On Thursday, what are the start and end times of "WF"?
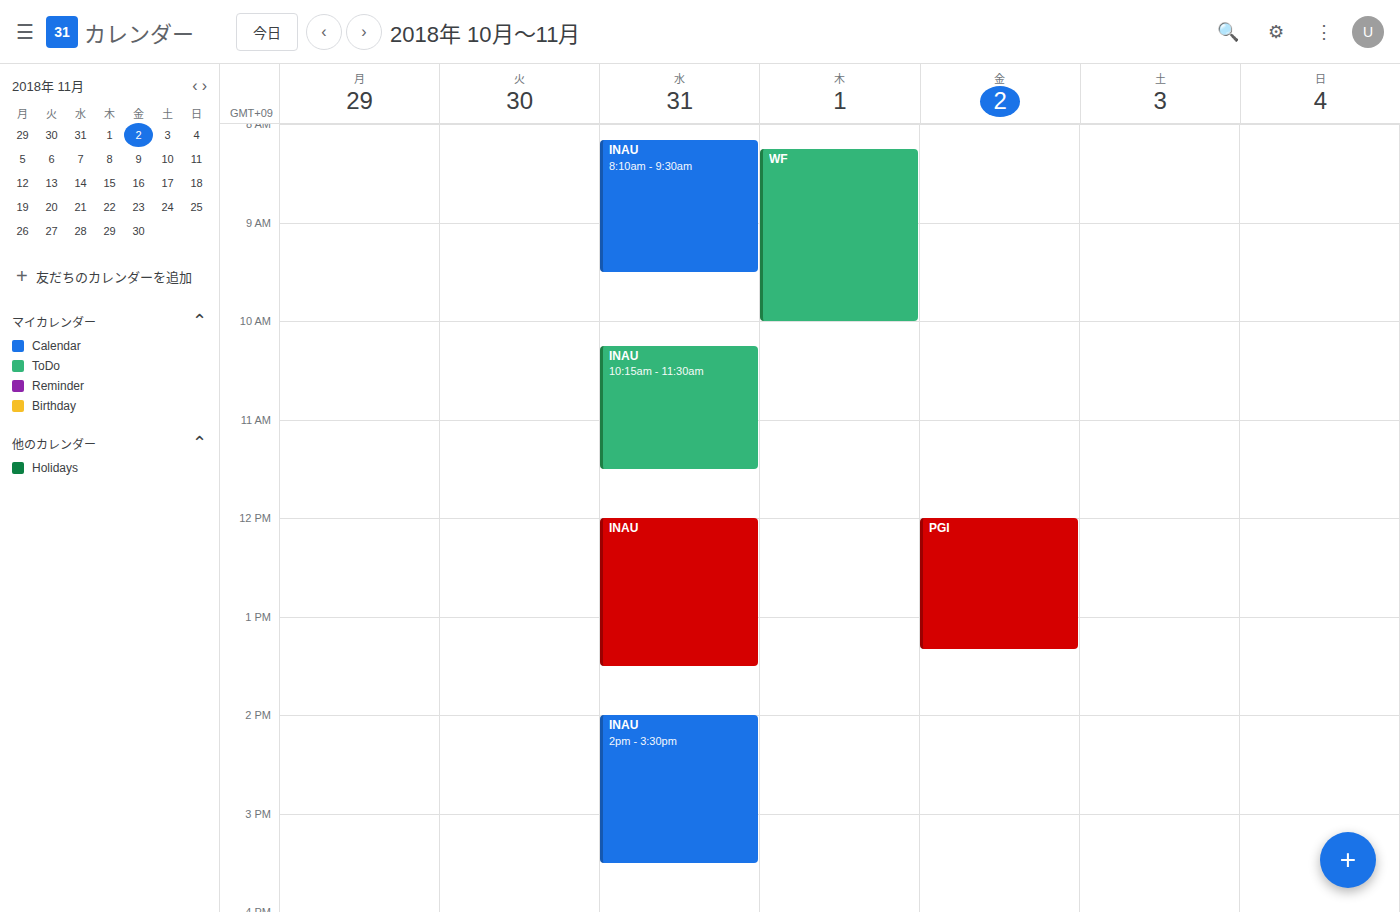
8:15 AM to 10:00 AM